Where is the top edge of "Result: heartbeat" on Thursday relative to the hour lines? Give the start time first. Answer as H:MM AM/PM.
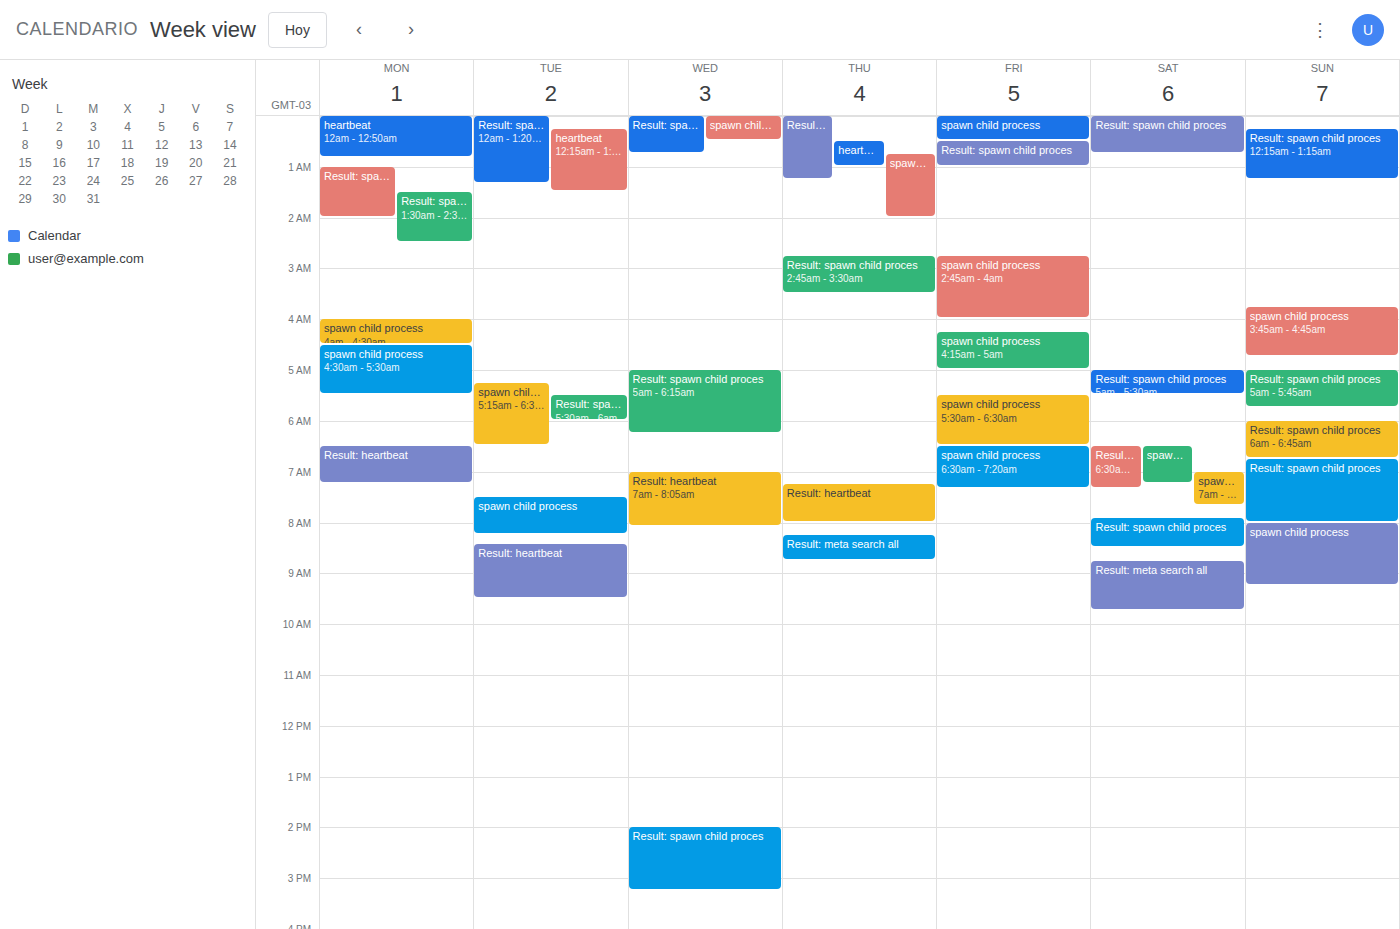
7:15 AM -- neither: a quarter of the way from the 7 AM line to the 8 AM line.